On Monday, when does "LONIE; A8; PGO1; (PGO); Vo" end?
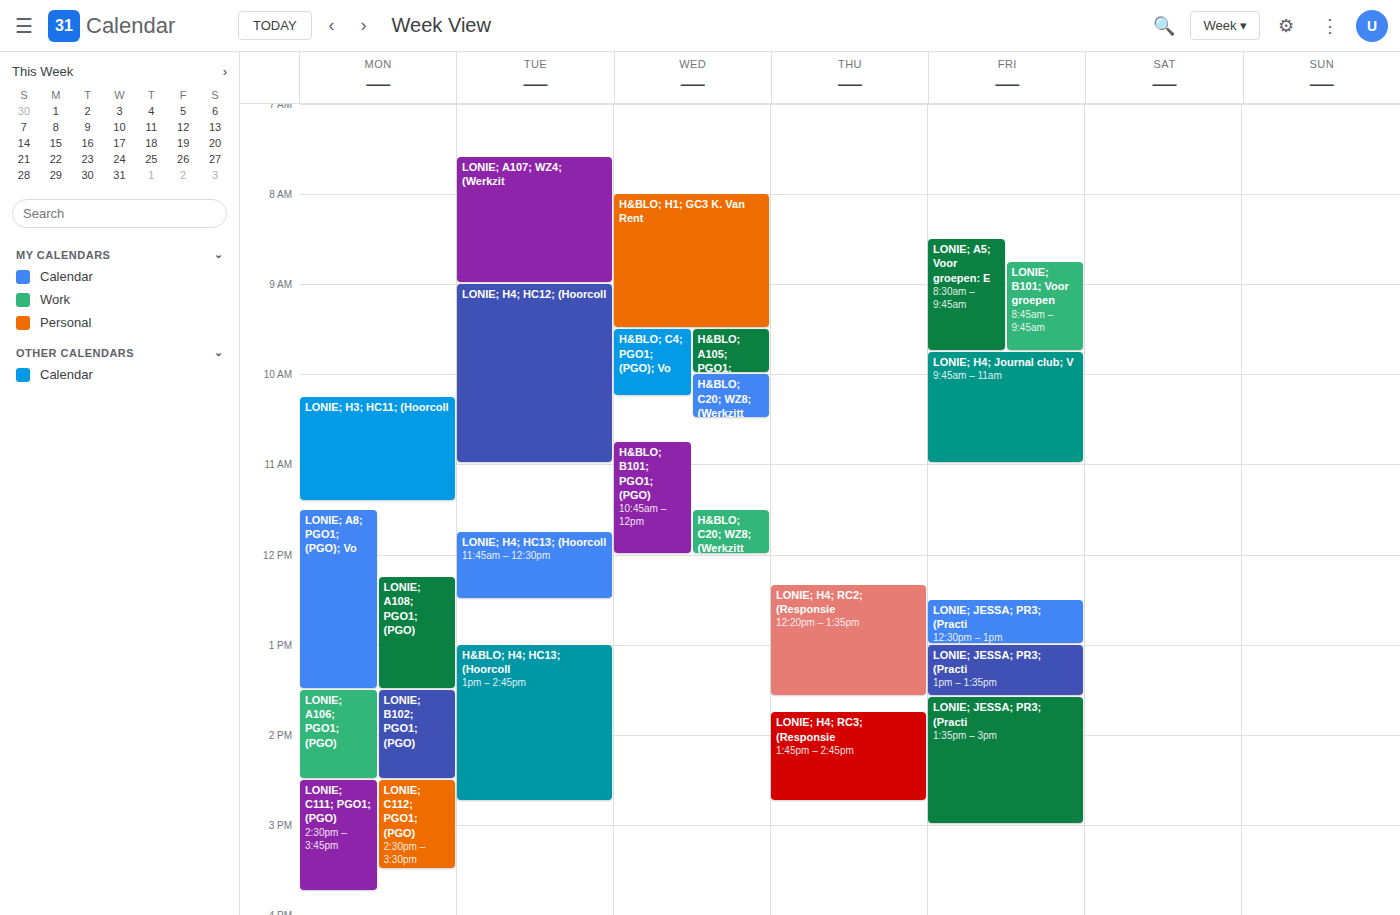
1:30 PM